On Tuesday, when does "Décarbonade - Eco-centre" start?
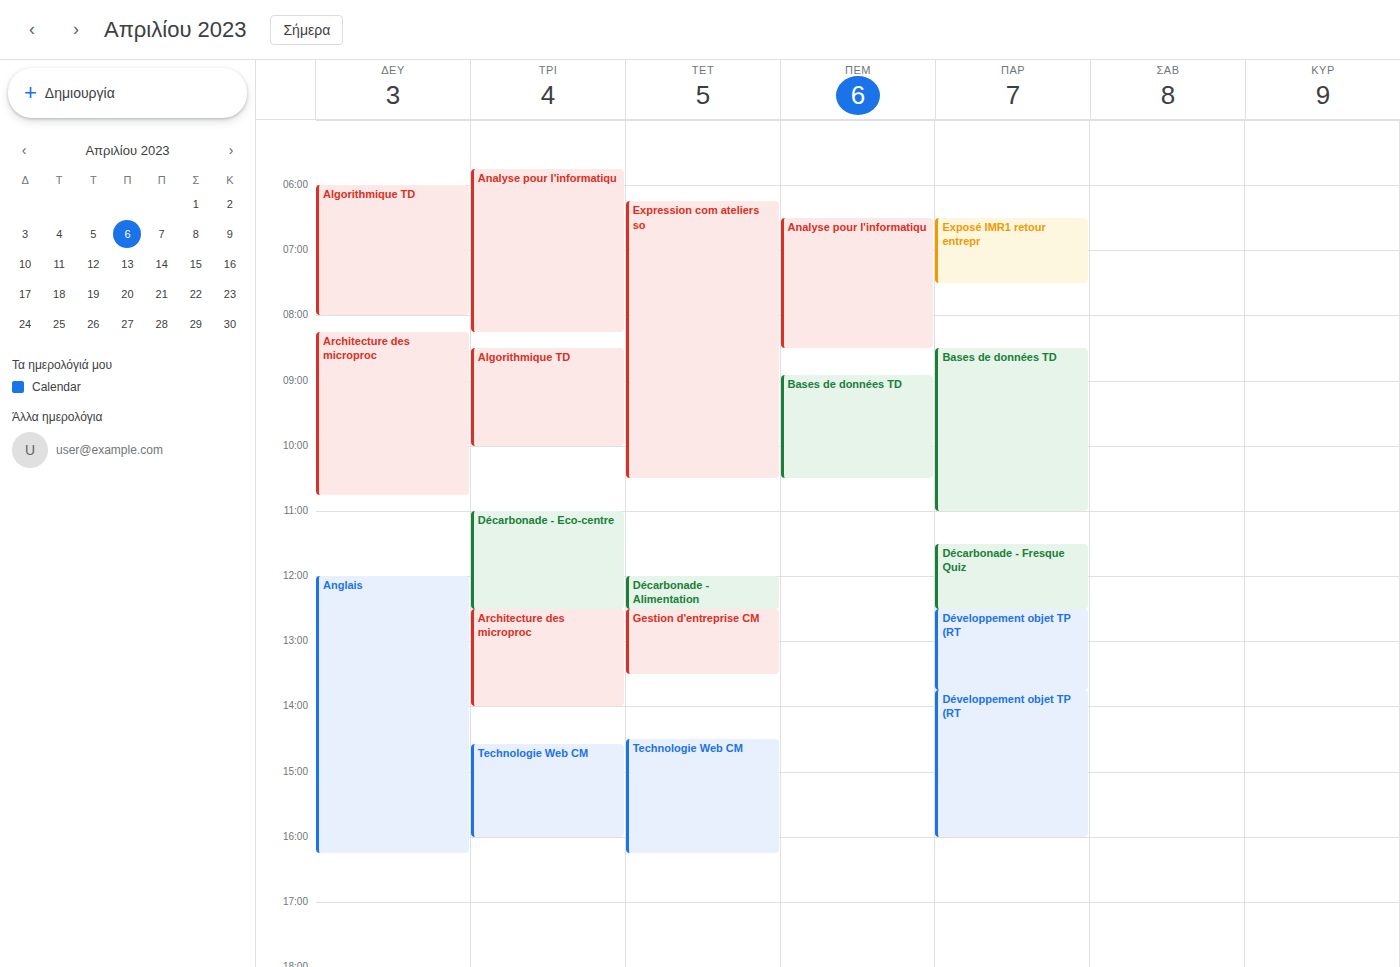
11:00 AM